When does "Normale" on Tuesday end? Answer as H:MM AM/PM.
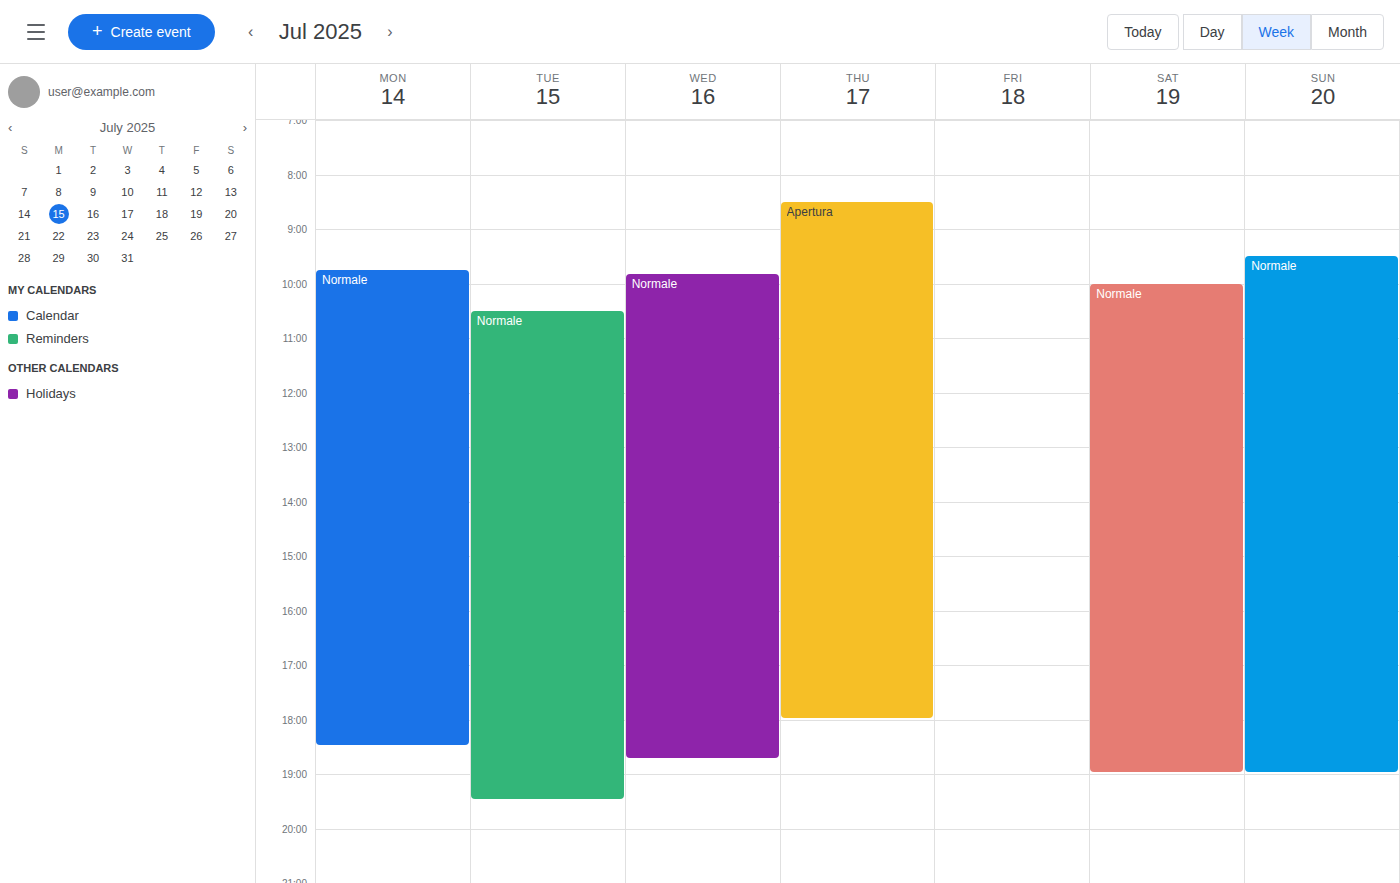
7:30 PM